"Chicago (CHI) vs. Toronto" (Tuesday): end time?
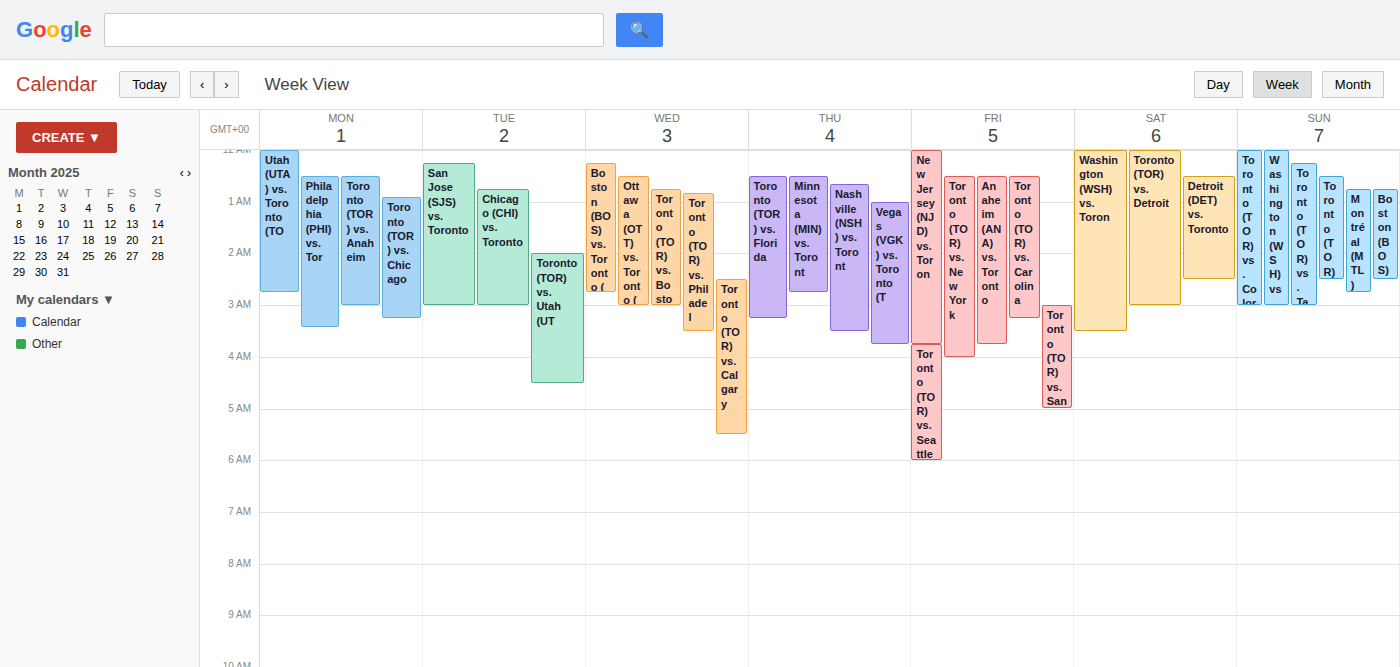
3:00 AM